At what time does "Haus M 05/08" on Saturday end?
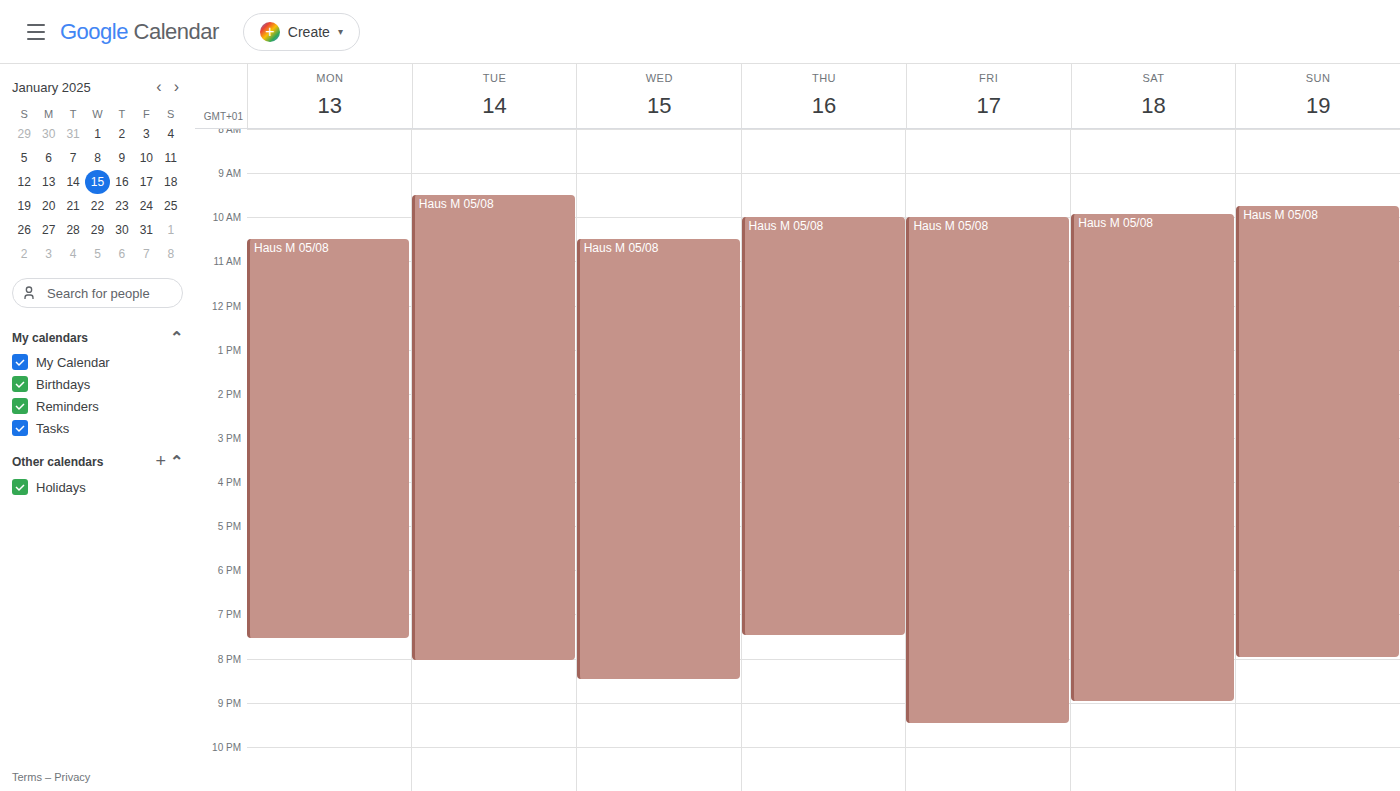
9:00 PM